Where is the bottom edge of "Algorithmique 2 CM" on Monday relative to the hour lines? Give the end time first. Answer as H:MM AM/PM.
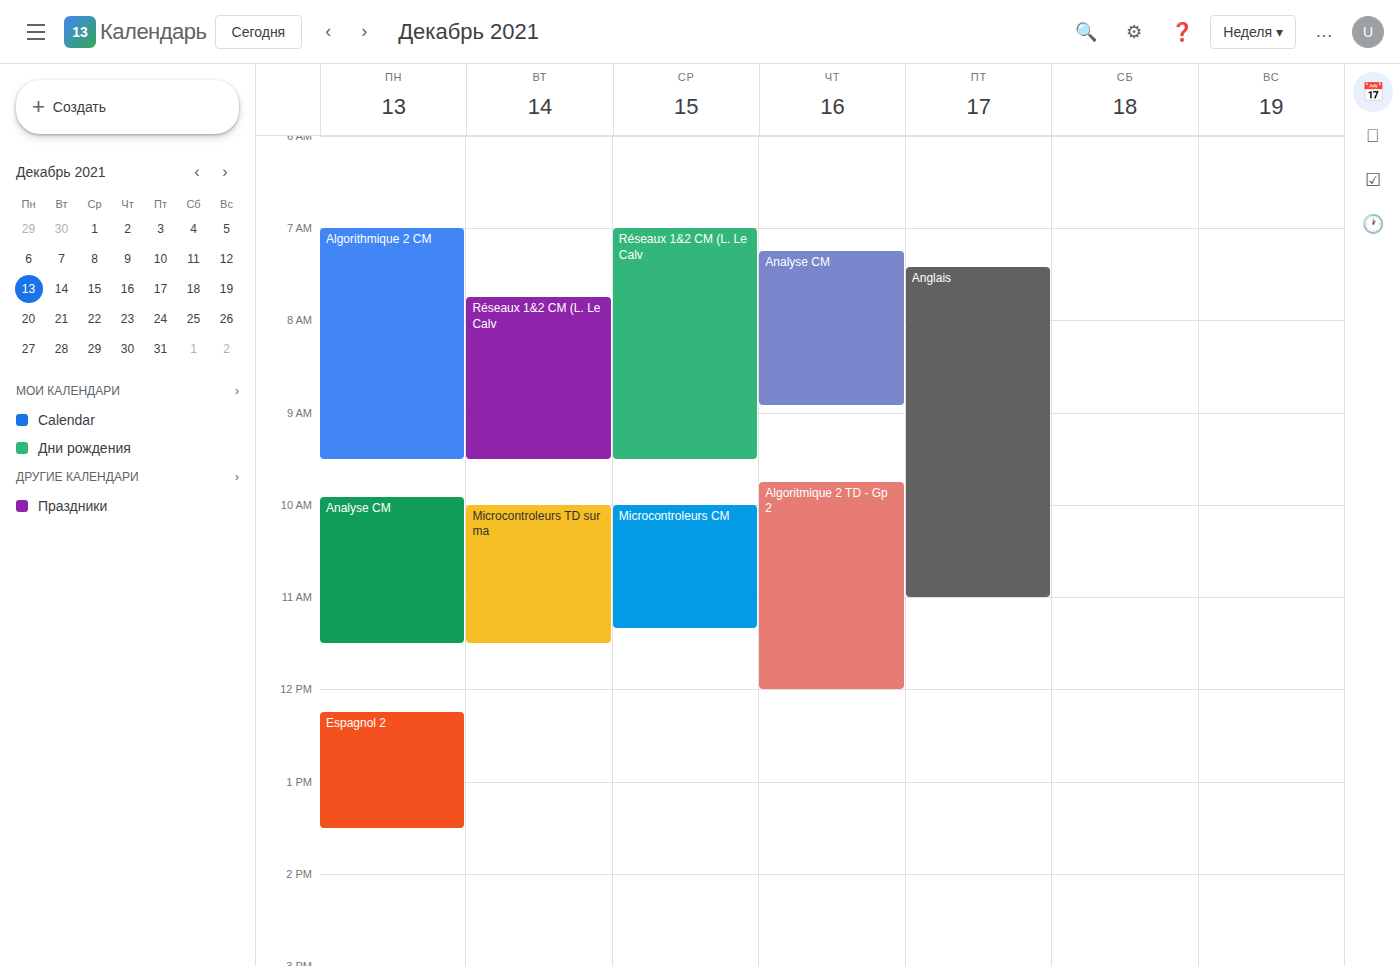
9:30 AM -- halfway between the 9 AM and 10 AM lines.